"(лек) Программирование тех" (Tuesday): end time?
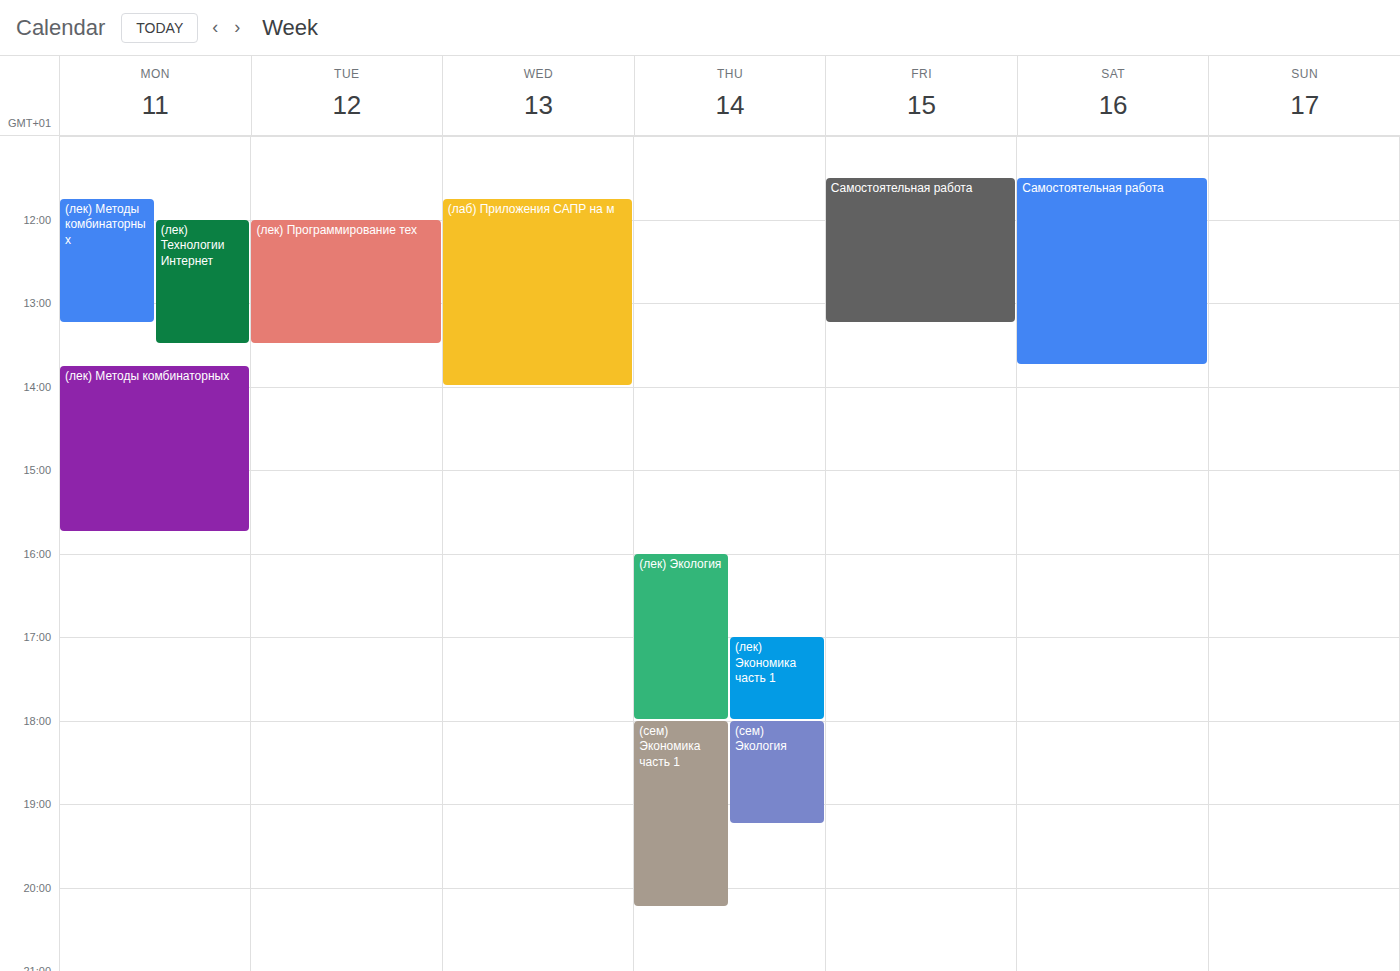
1:30 PM